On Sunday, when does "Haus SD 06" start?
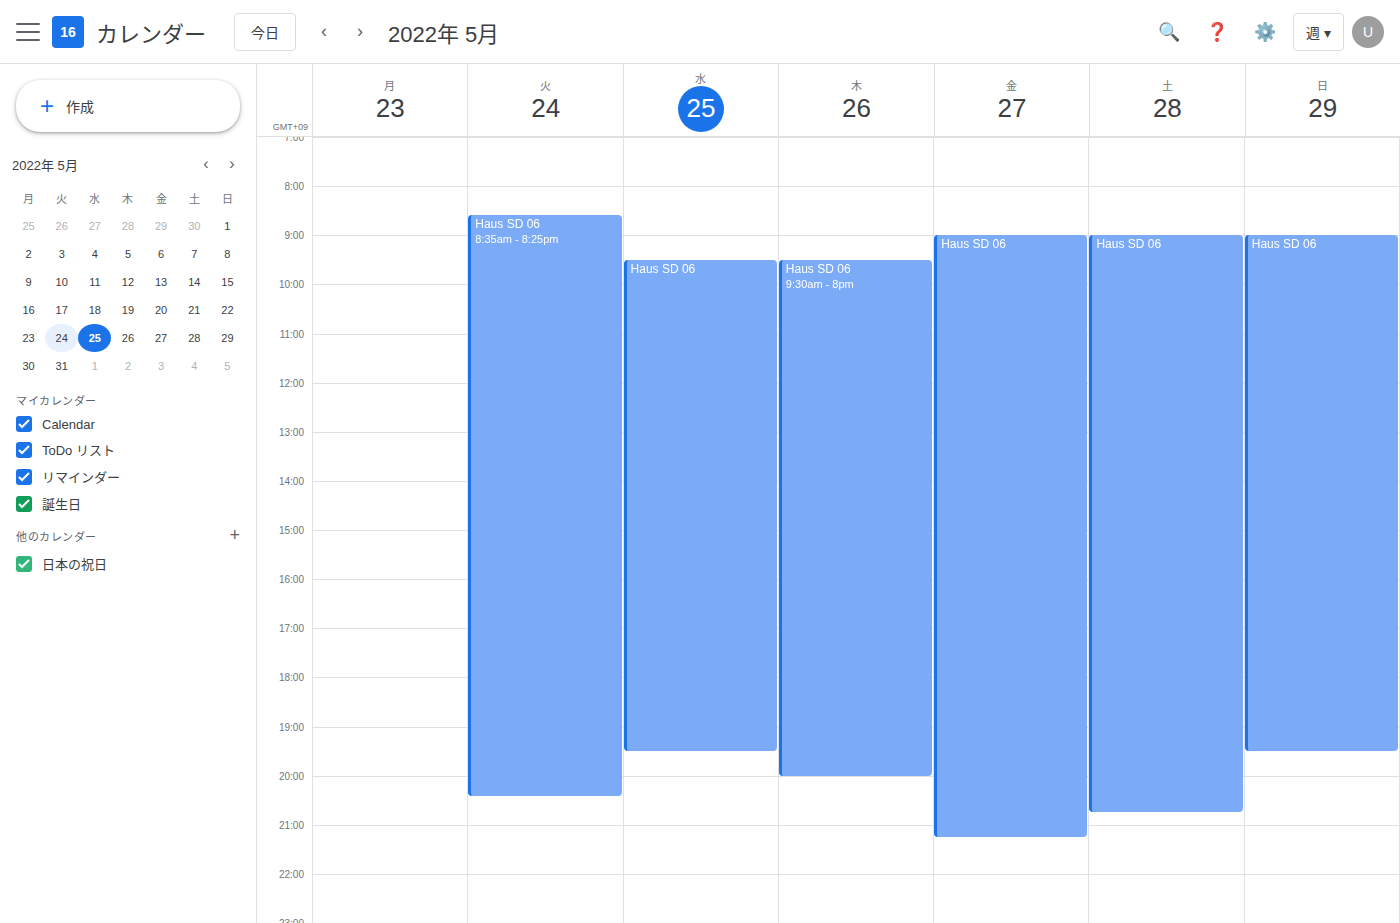
9:00 AM